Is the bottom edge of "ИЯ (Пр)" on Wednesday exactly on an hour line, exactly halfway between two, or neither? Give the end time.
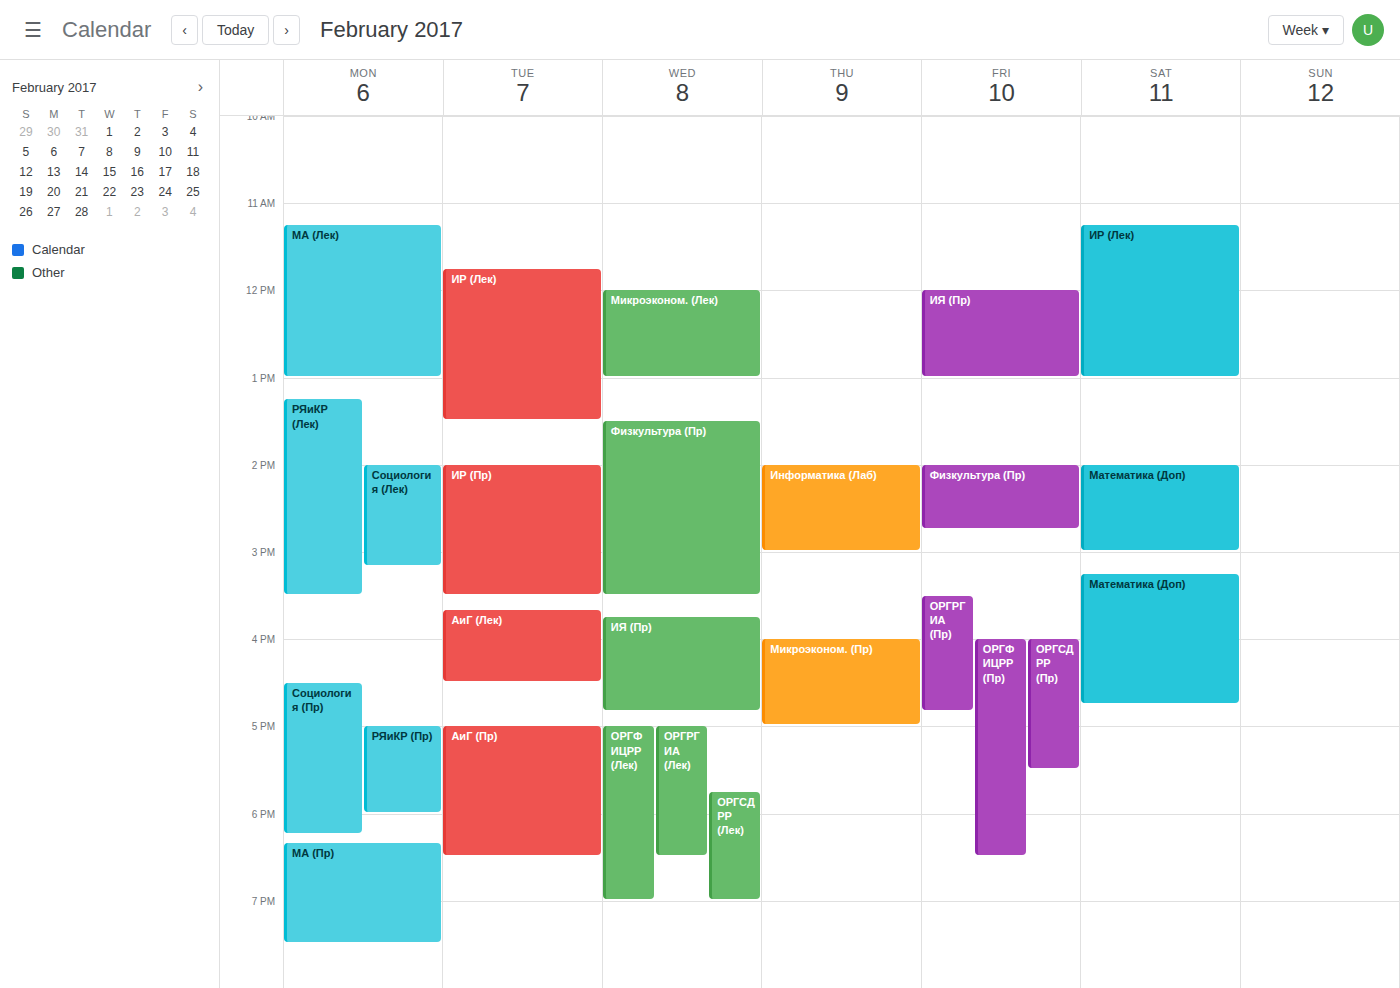
4:50 PM -- neither: 50 minutes below the 4 PM line and 10 minutes above the 5 PM line.